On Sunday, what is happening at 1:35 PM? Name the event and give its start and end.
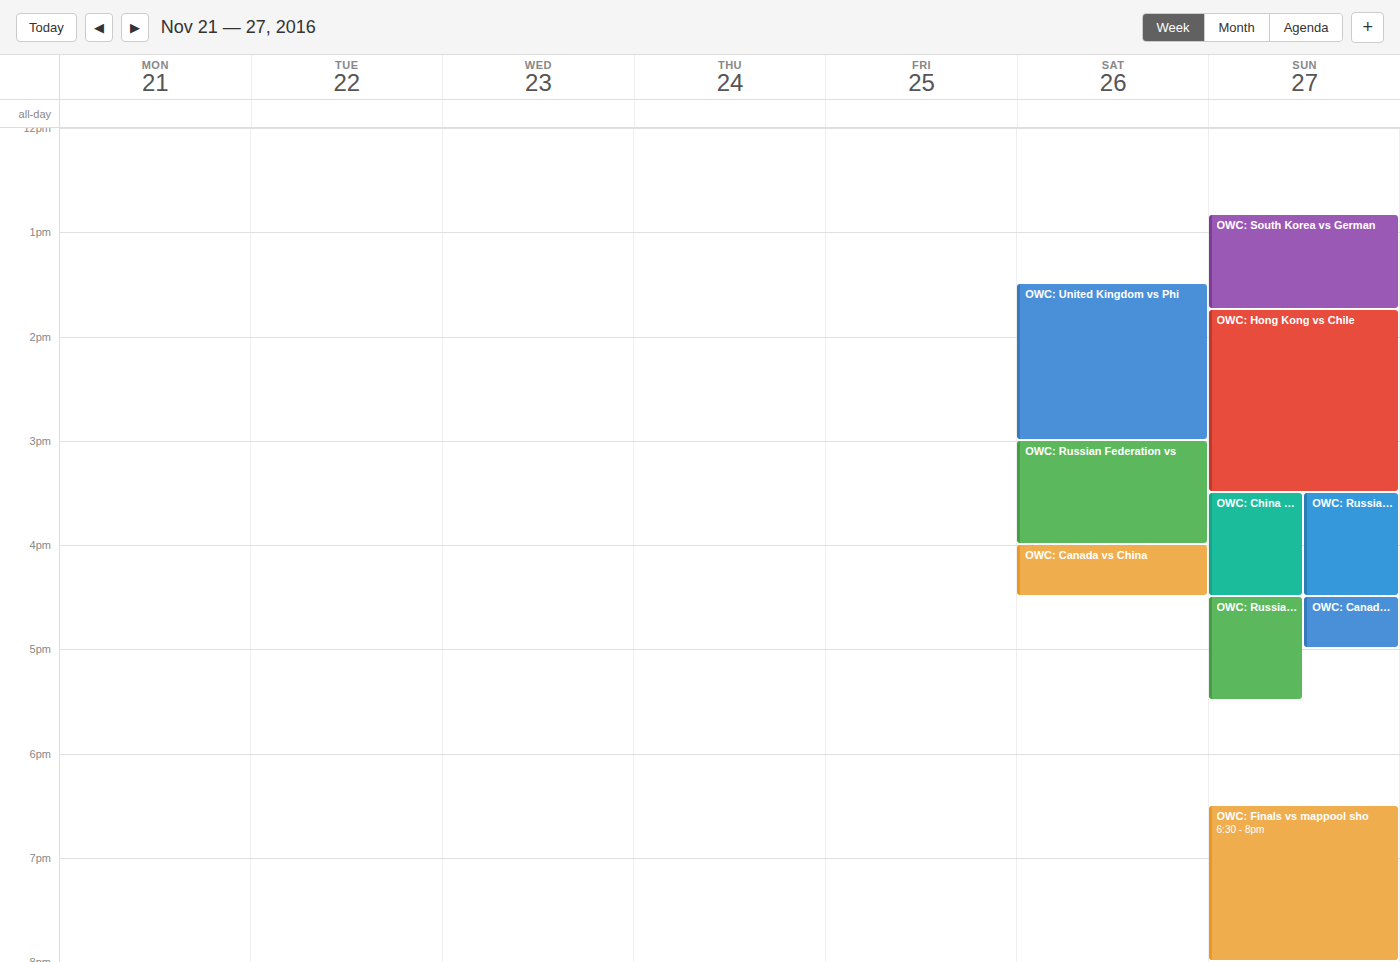
"OWC: South Korea vs German", 12:50 PM to 1:45 PM